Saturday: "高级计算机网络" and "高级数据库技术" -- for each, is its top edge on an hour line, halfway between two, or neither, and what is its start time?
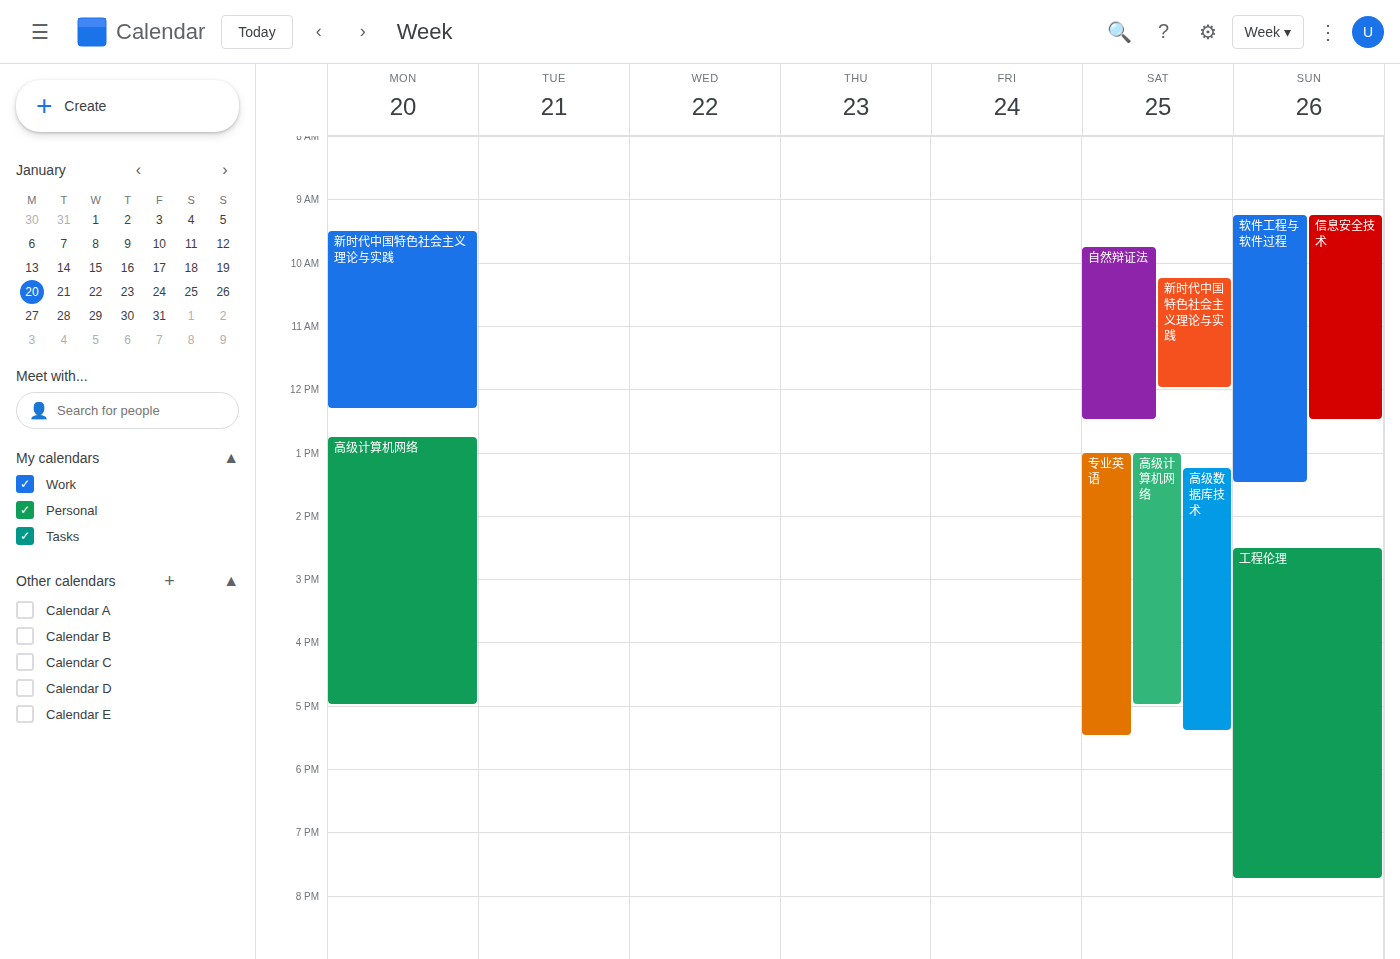
"高级计算机网络": 1:00 PM, exactly on the 1 PM line. "高级数据库技术": 1:15 PM, neither: a quarter of the way from the 1 PM line to the 2 PM line.